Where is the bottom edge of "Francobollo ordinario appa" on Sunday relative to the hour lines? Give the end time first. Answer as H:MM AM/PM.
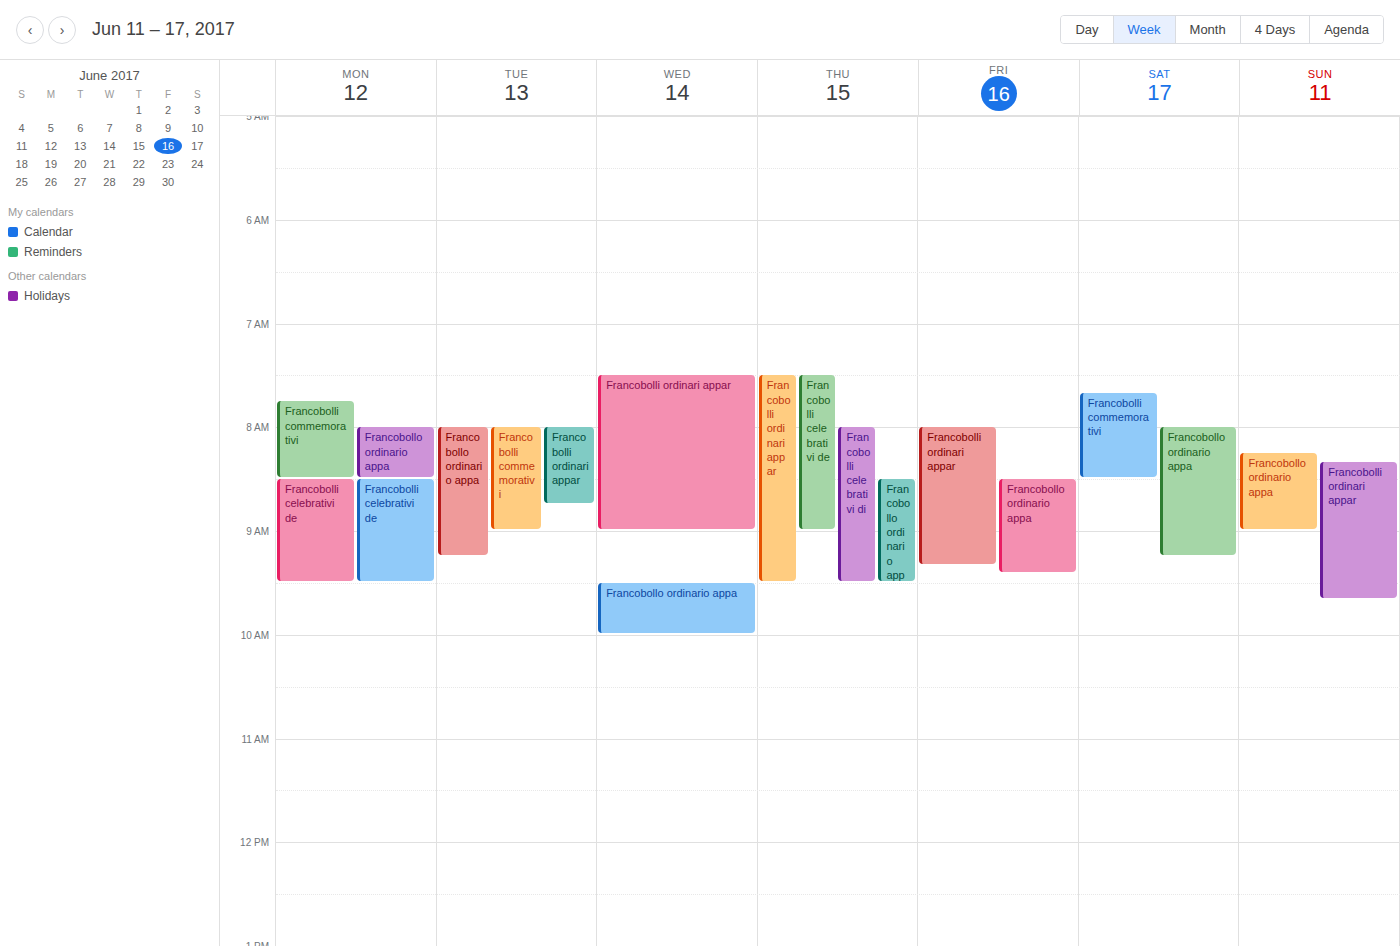
9:00 AM -- exactly on the 9 AM line.